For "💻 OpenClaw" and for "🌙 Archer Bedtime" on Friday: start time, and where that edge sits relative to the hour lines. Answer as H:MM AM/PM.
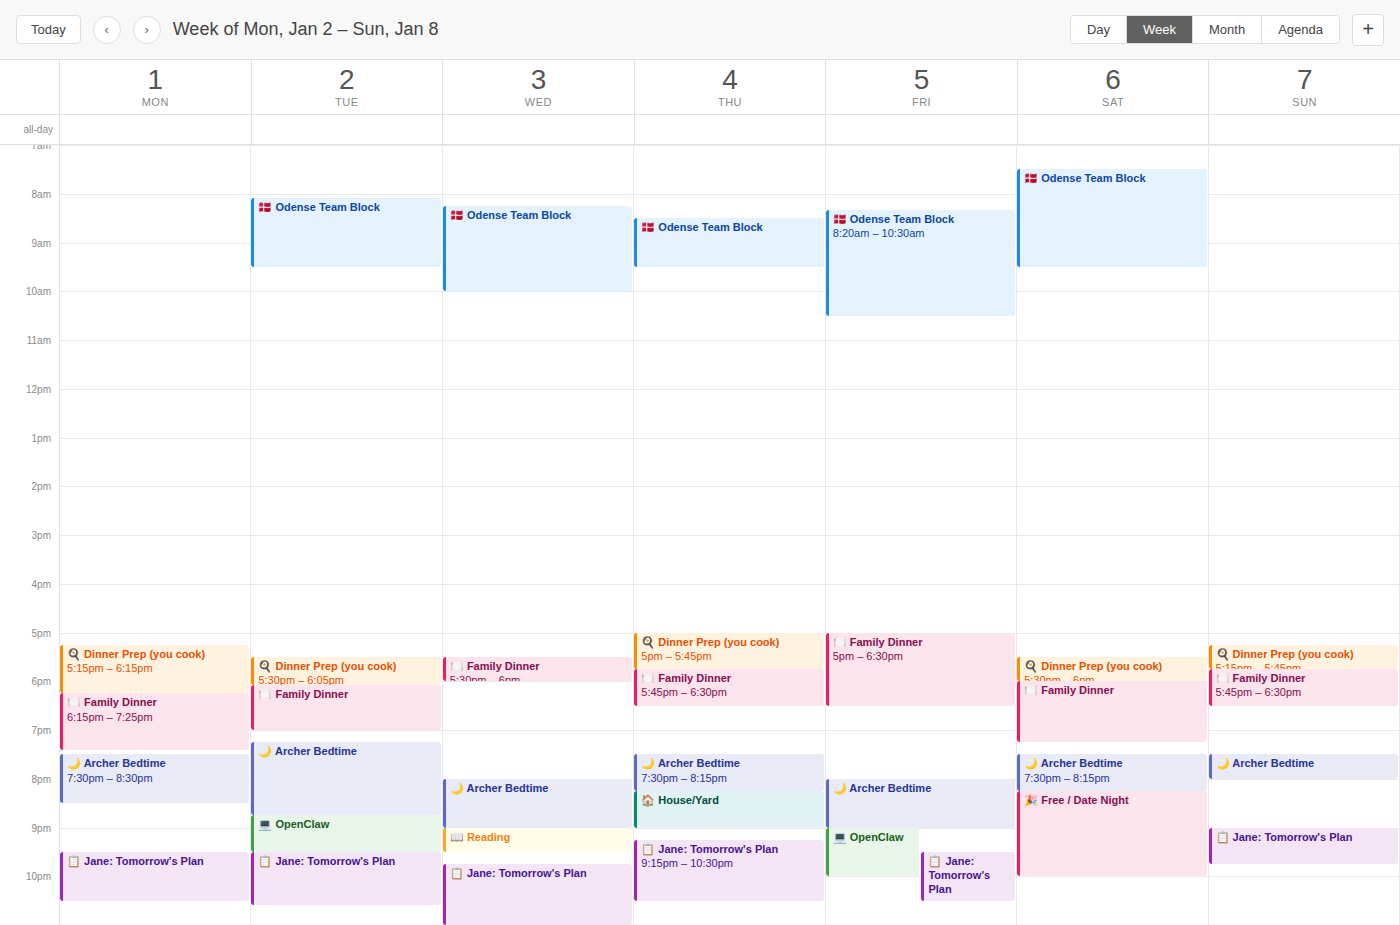
"💻 OpenClaw": 9:00 PM, exactly on the 9 PM line. "🌙 Archer Bedtime": 8:00 PM, exactly on the 8 PM line.